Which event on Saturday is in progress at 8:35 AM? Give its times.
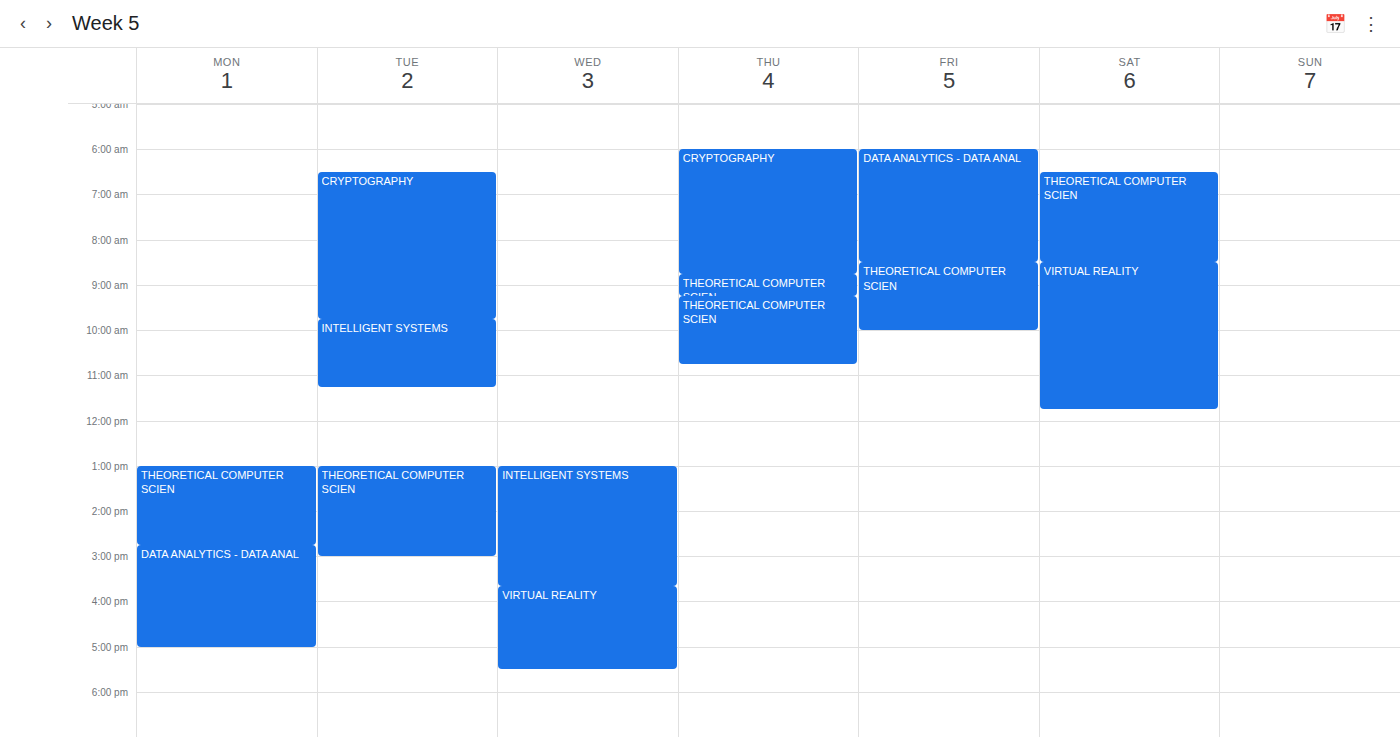
"VIRTUAL REALITY", 8:30 AM to 11:45 AM